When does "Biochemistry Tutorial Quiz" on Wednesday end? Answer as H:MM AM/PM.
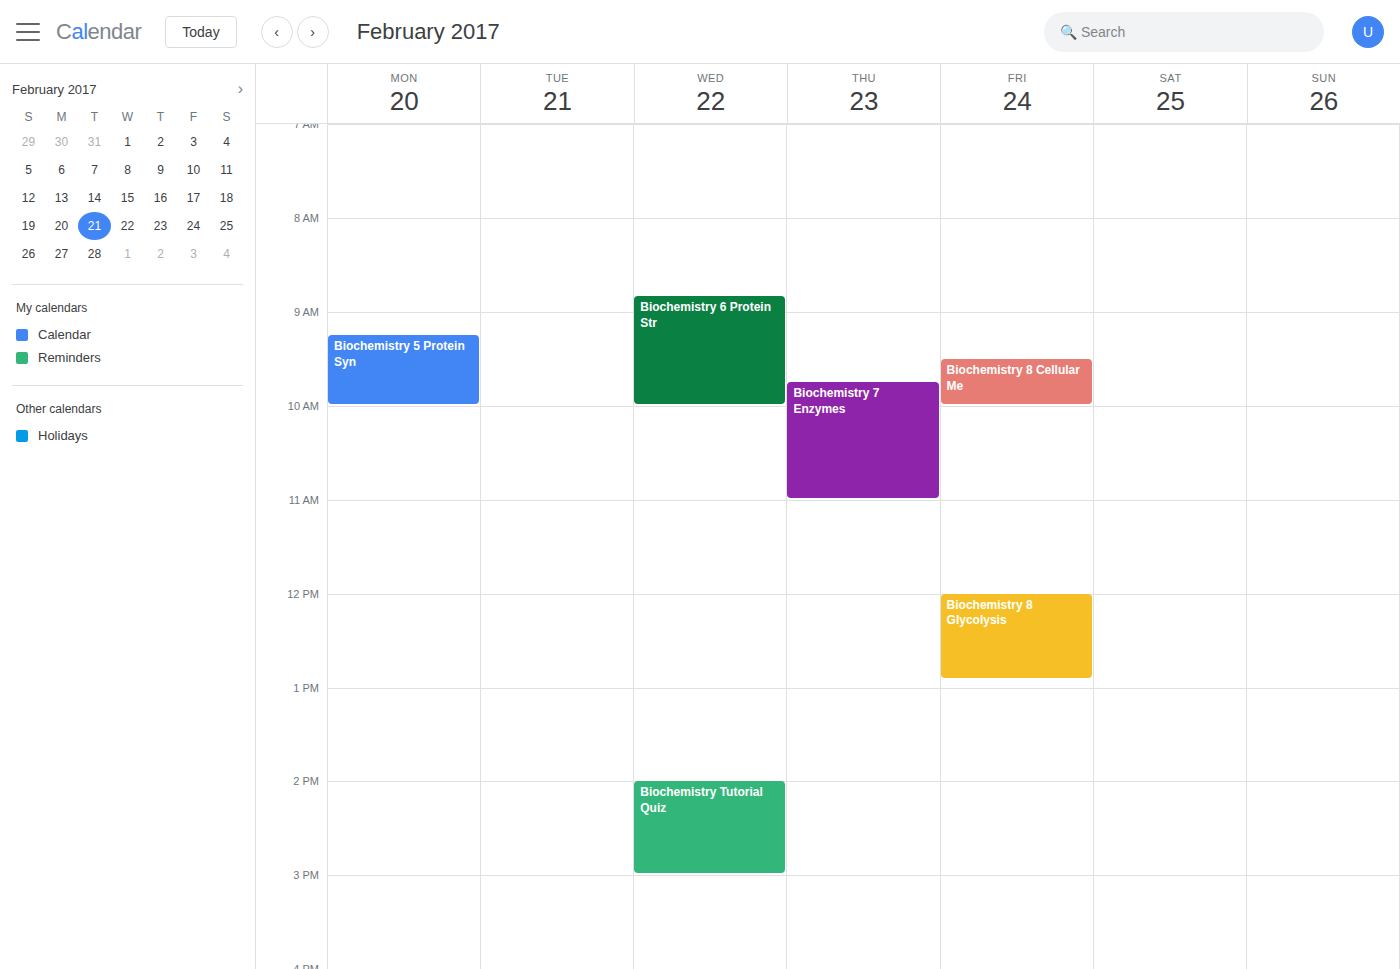
3:00 PM